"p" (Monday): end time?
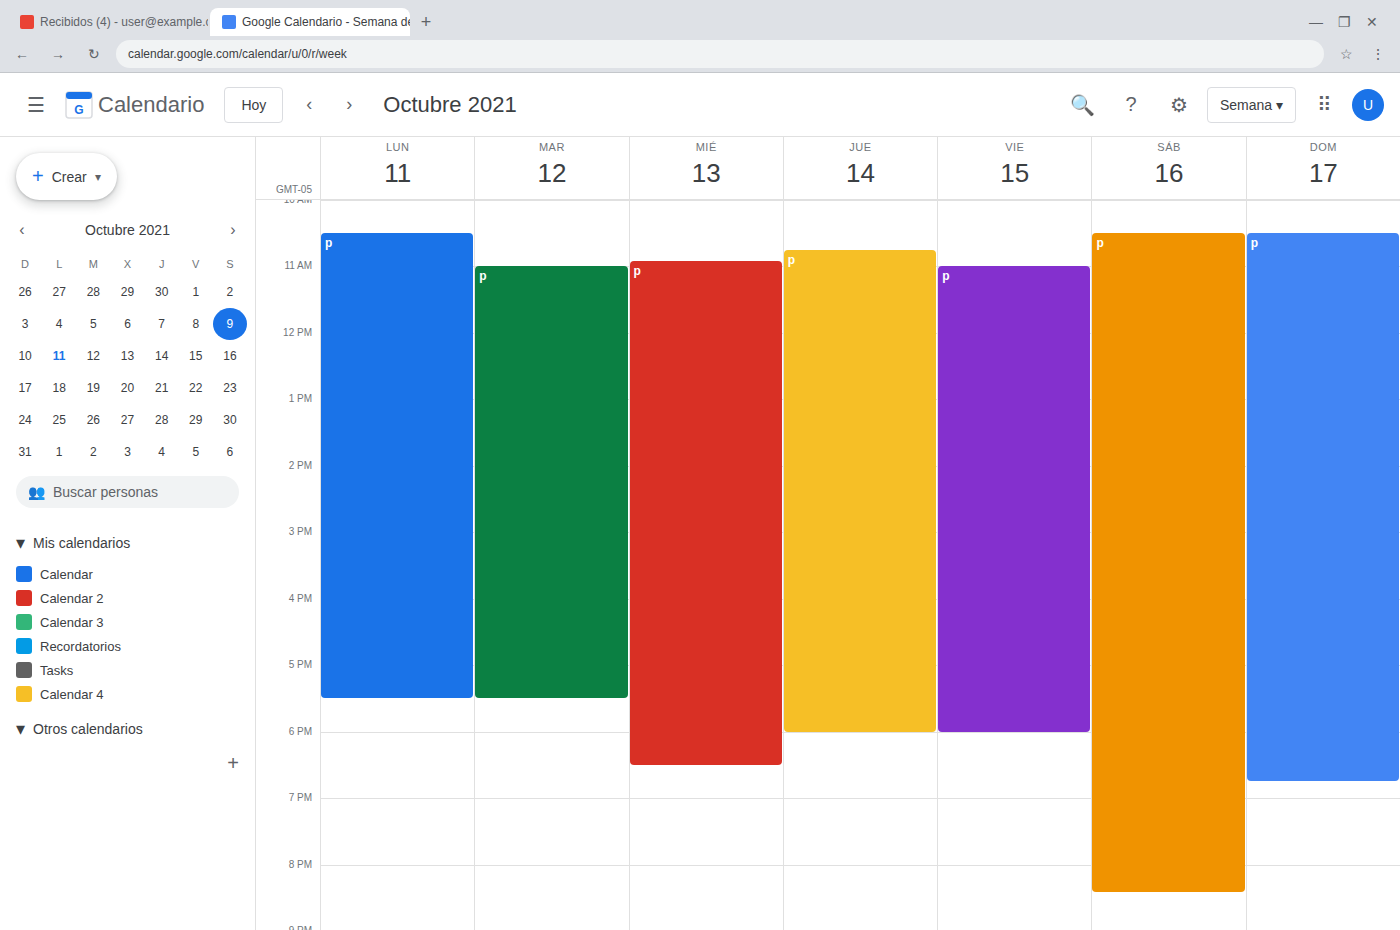
5:30 PM